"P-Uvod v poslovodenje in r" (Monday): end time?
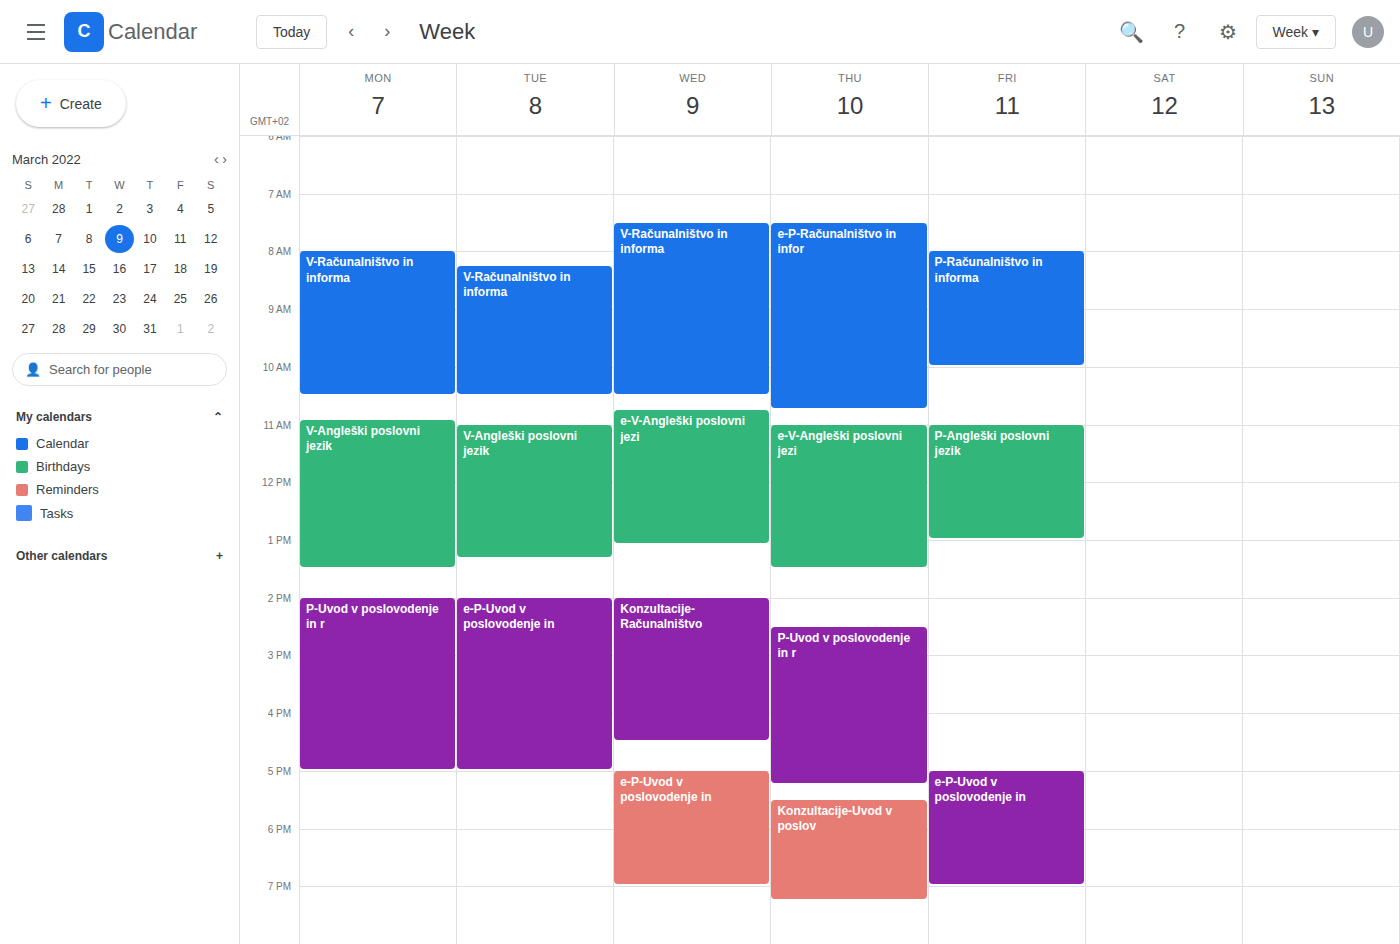
5:00 PM